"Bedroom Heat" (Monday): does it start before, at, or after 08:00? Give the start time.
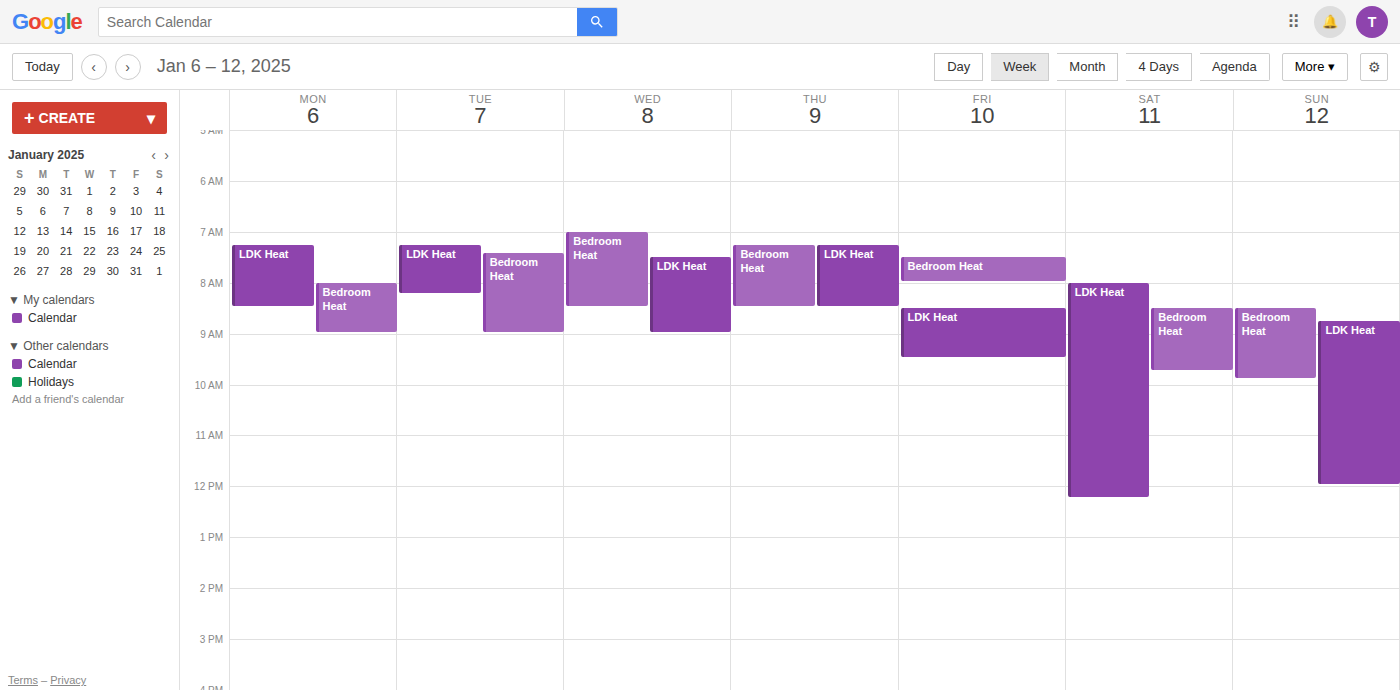
08:00 -- exactly at 08:00, on the 08:00 line.